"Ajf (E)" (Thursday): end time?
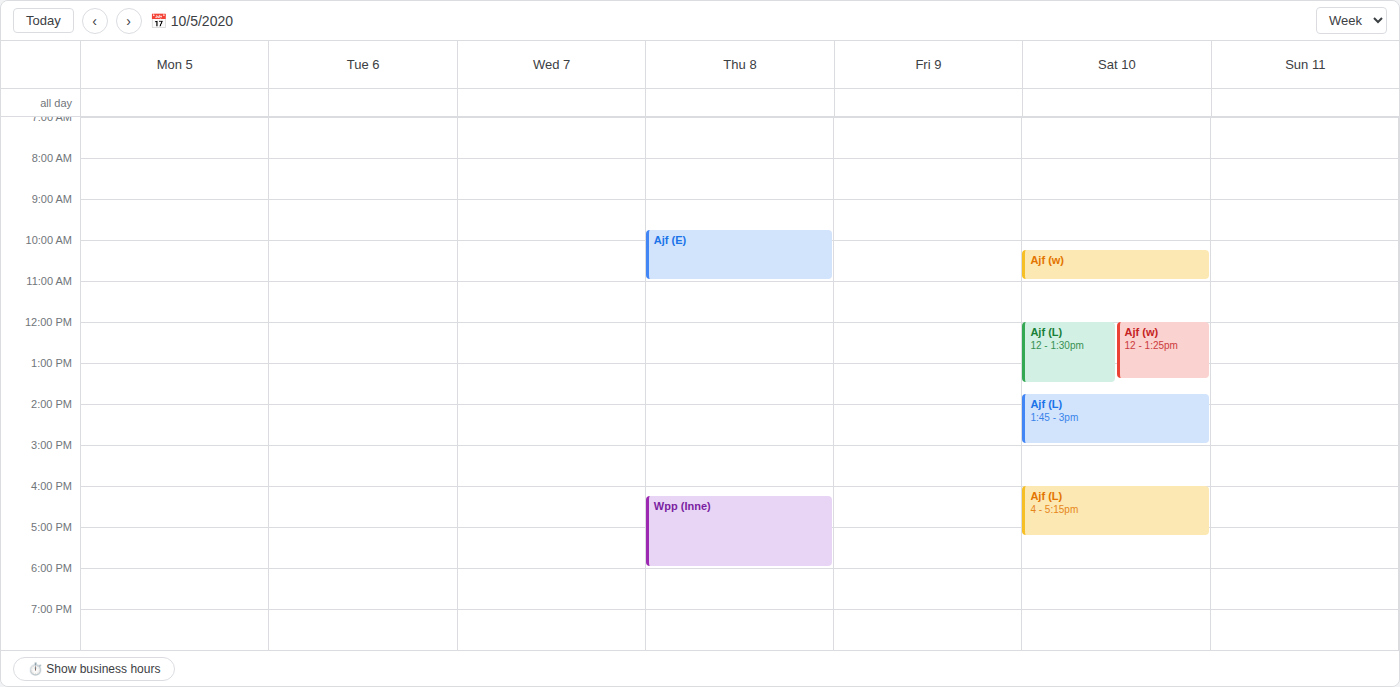
11:00 AM